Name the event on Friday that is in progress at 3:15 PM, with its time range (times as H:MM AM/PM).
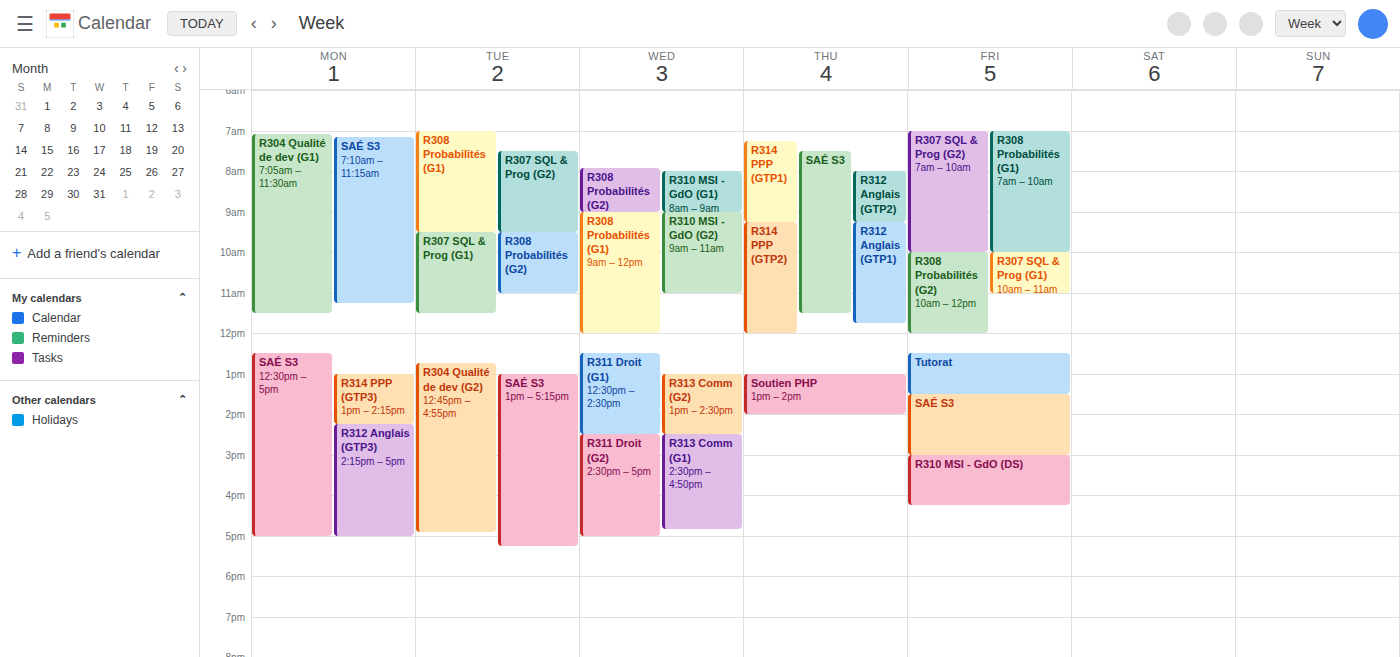
"R310 MSI - GdO (DS)", 3:00 PM to 4:15 PM